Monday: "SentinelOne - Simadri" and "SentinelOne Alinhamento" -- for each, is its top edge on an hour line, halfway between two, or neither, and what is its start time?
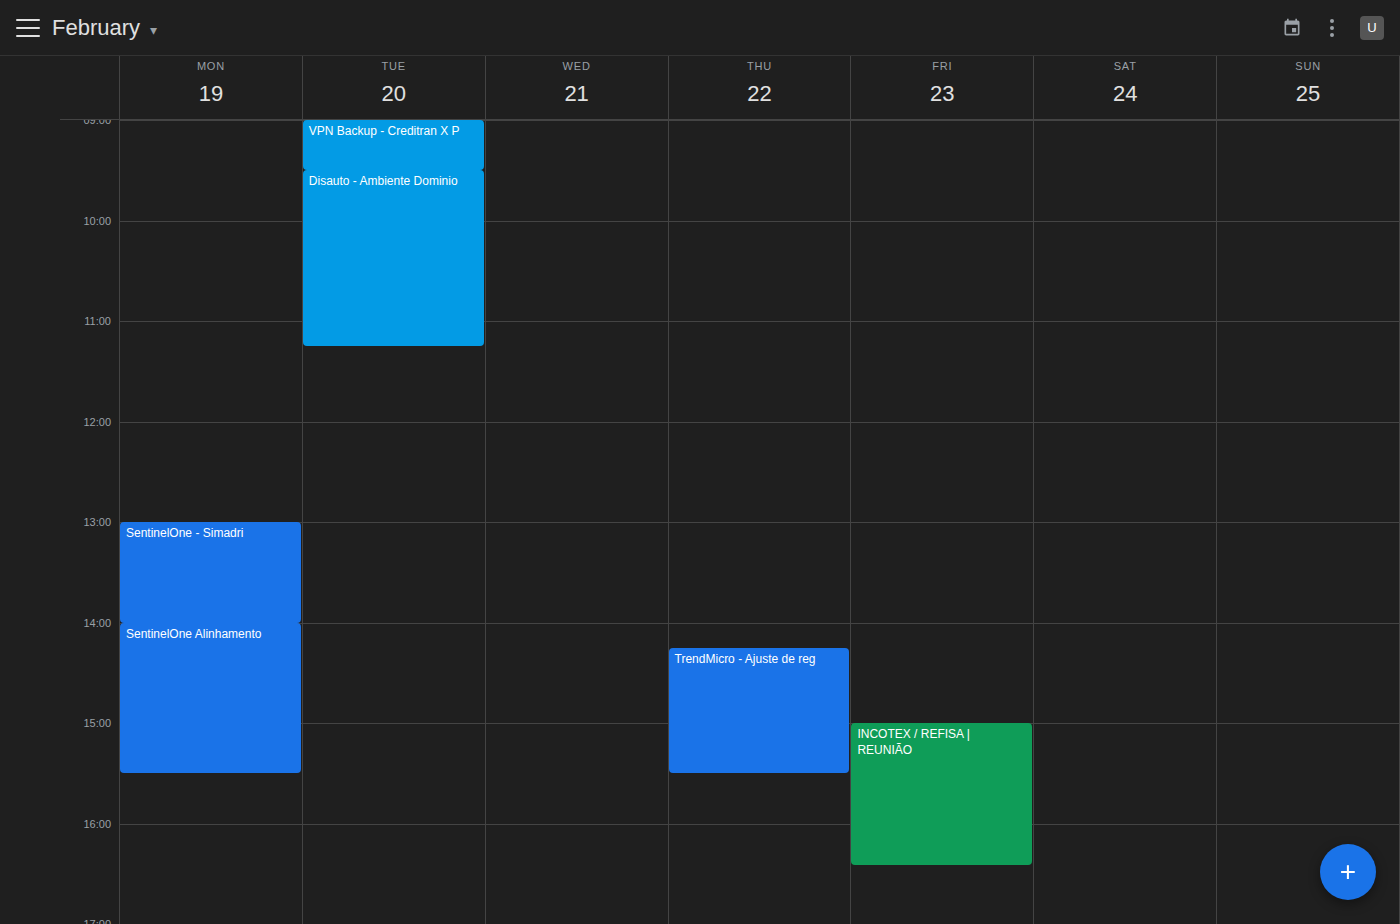
"SentinelOne - Simadri": 1:00 PM, exactly on the 1 PM line. "SentinelOne Alinhamento": 2:00 PM, exactly on the 2 PM line.